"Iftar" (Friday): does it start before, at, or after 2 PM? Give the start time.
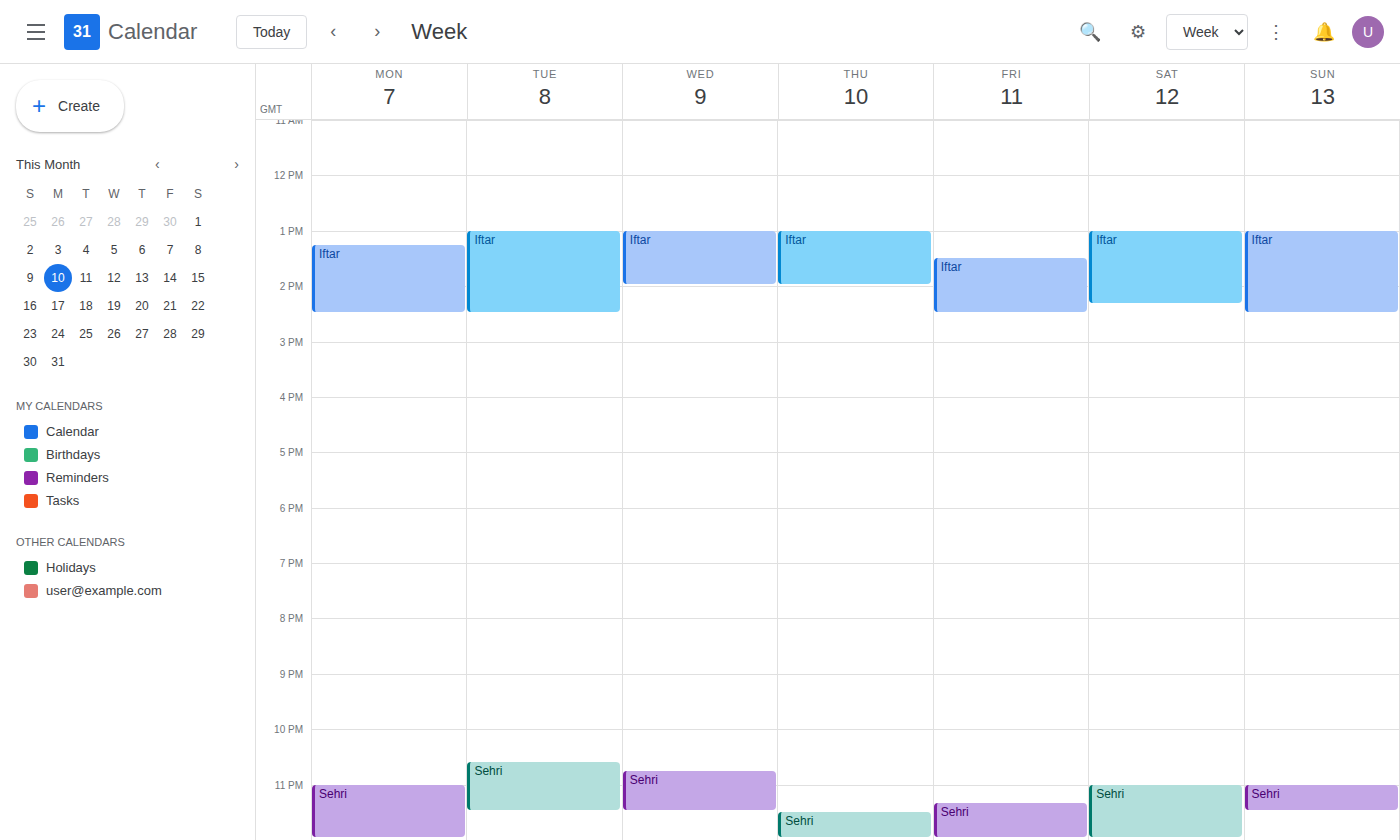
1:30 PM -- before 2 PM, 30 minutes above the 2 PM line.